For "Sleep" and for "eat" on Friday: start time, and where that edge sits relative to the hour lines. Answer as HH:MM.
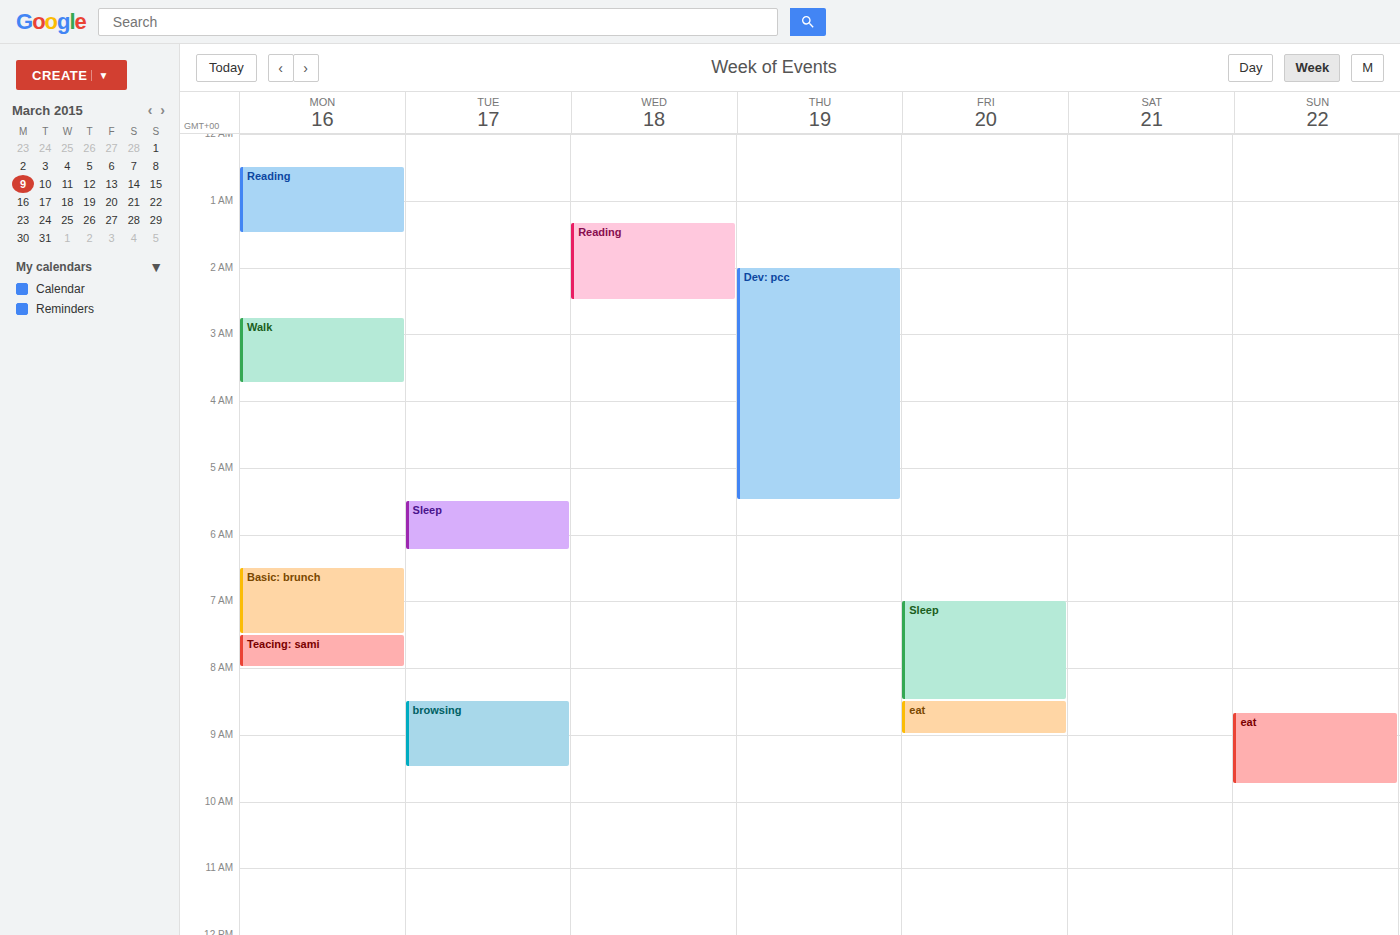
"Sleep": 07:00, exactly on the 07:00 line. "eat": 08:30, halfway between the 08:00 and 09:00 lines.